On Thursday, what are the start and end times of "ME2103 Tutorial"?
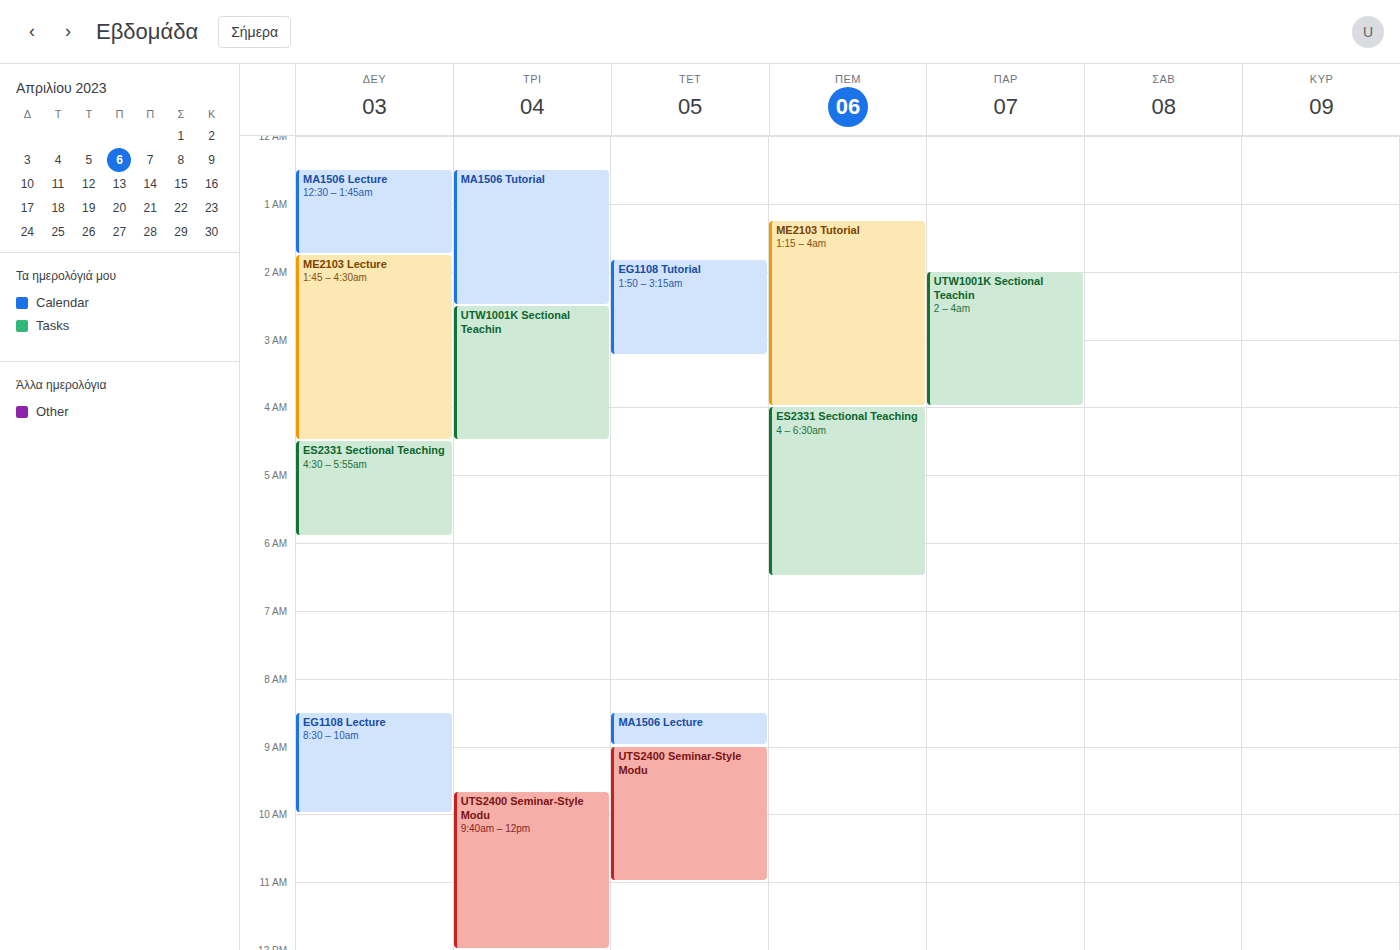
01:15 to 04:00